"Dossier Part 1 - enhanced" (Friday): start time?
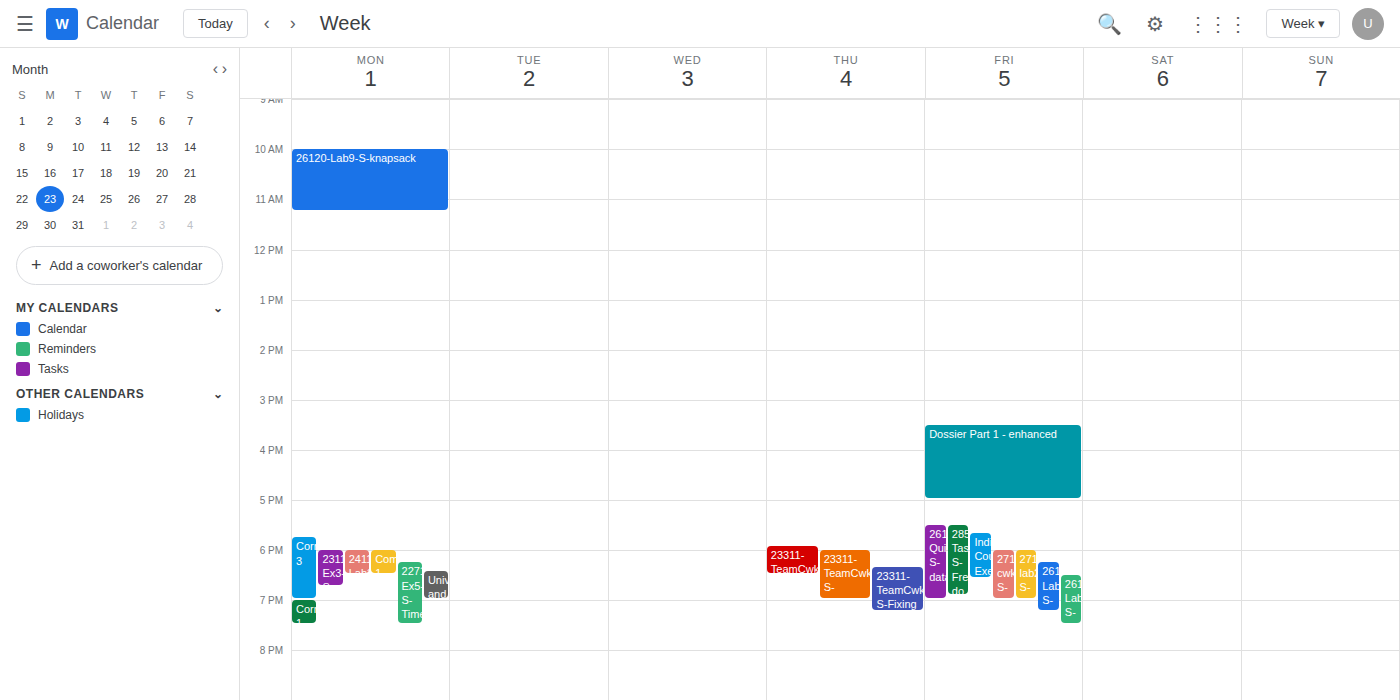
15:30